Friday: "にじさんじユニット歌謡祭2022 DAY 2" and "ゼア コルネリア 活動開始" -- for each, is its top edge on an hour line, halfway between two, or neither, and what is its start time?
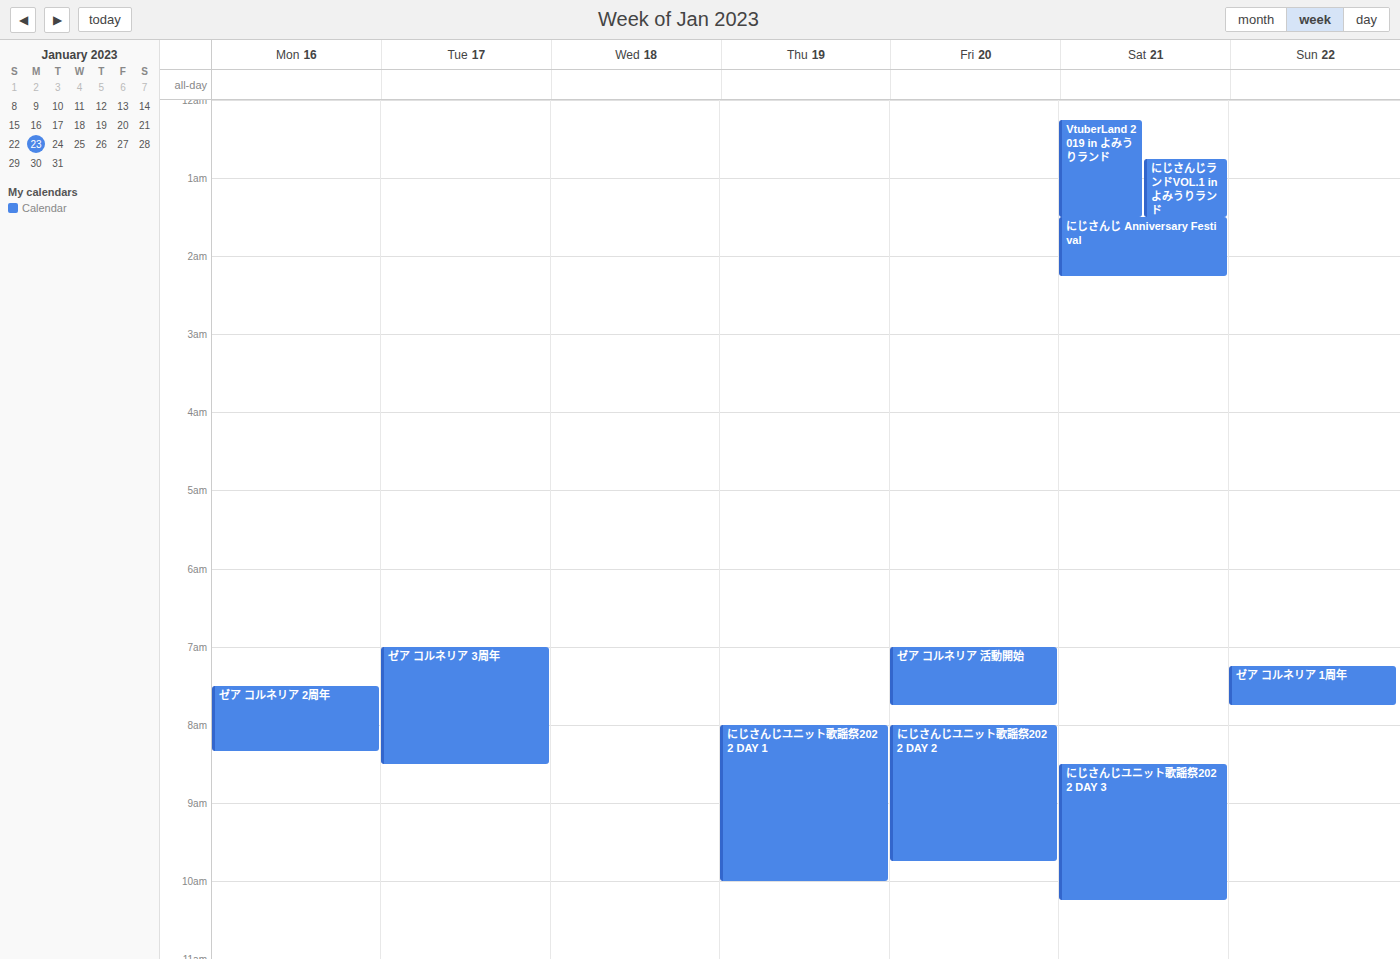
"にじさんじユニット歌謡祭2022 DAY 2": 8:00 AM, exactly on the 8 AM line. "ゼア コルネリア 活動開始": 7:00 AM, exactly on the 7 AM line.